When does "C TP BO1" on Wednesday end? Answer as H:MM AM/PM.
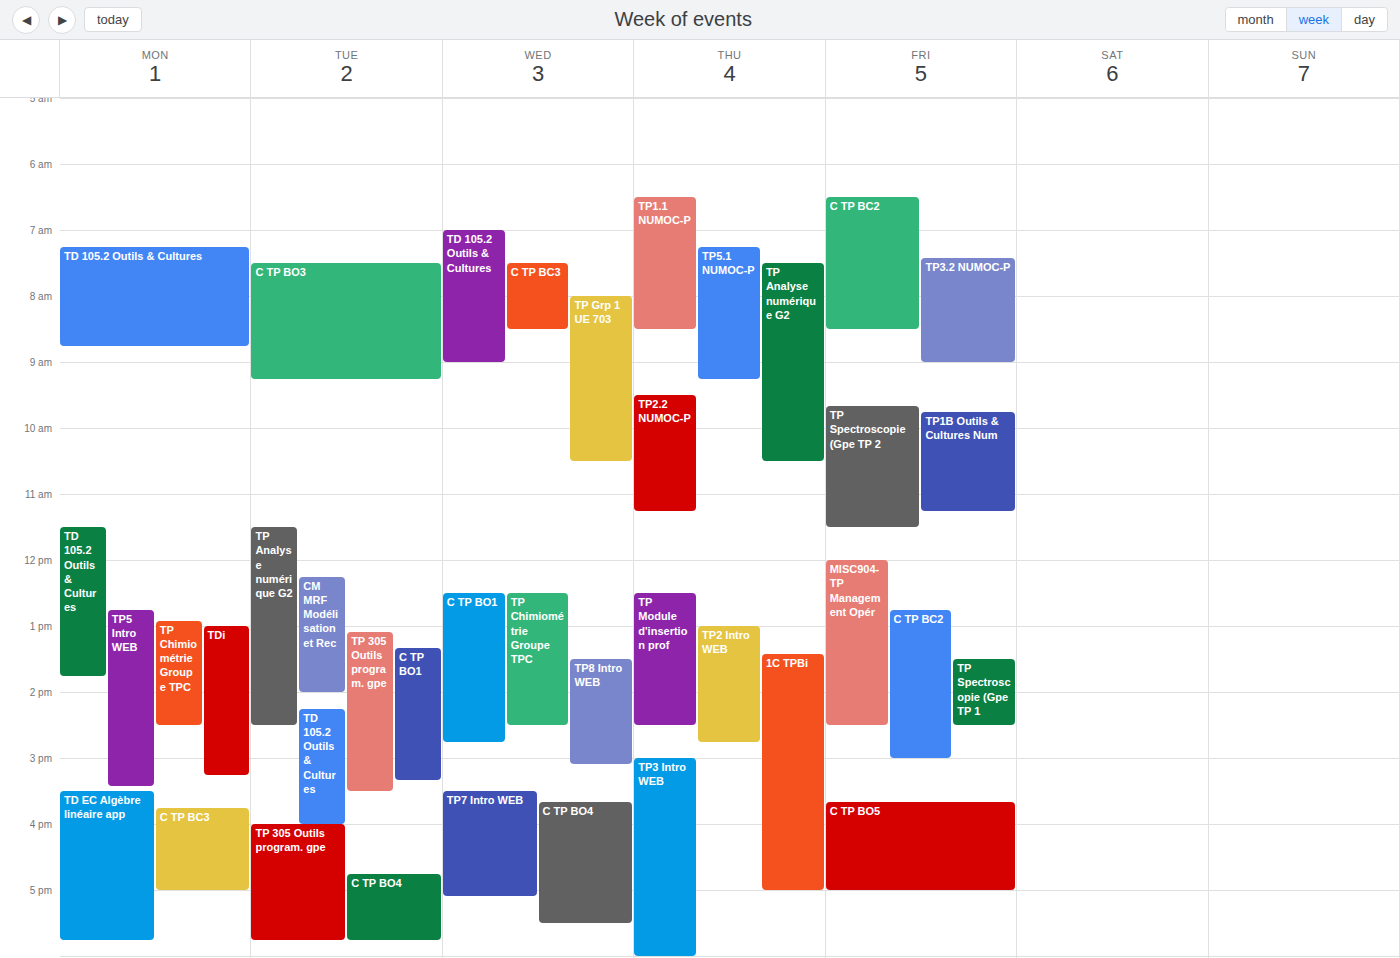
2:45 PM